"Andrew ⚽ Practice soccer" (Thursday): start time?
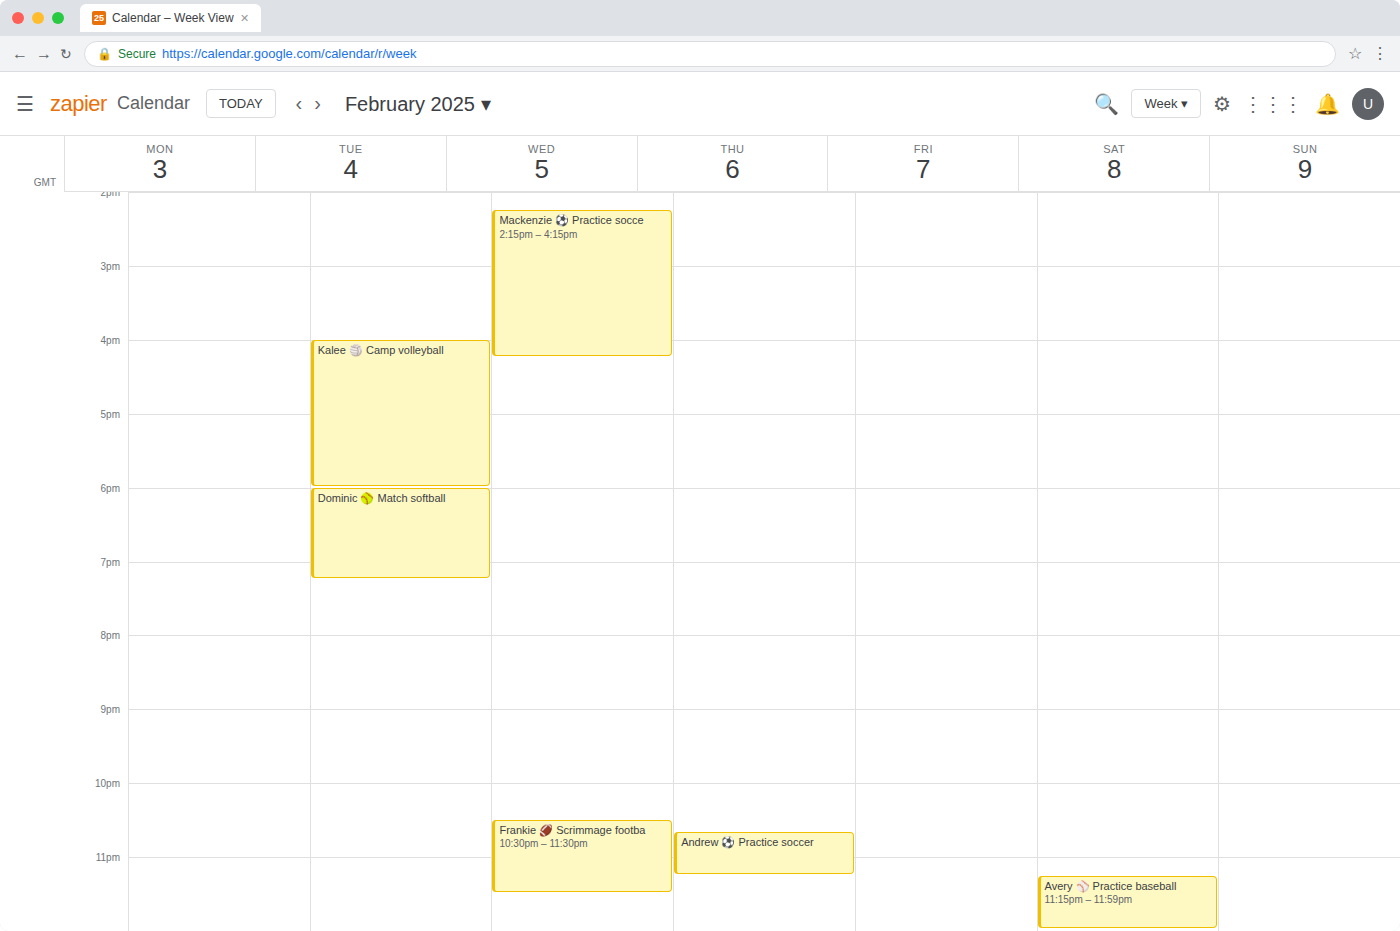
10:40 PM